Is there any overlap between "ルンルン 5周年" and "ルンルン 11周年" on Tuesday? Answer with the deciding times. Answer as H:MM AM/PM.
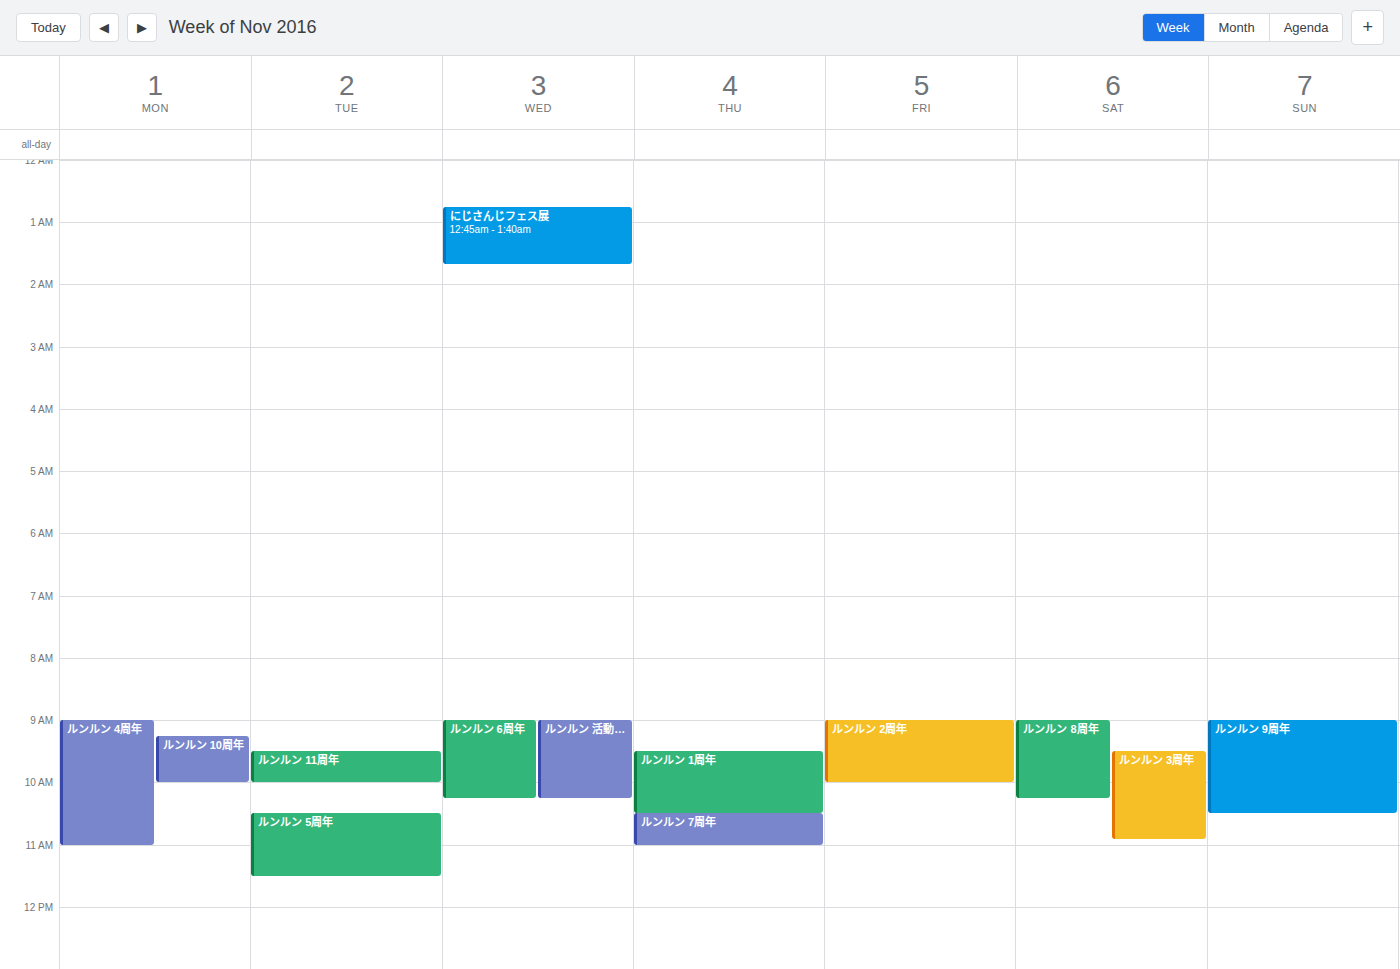
"ルンルン 11周年" ends at 10:00 AM and "ルンルン 5周年" starts at 10:30 AM -- no overlap.